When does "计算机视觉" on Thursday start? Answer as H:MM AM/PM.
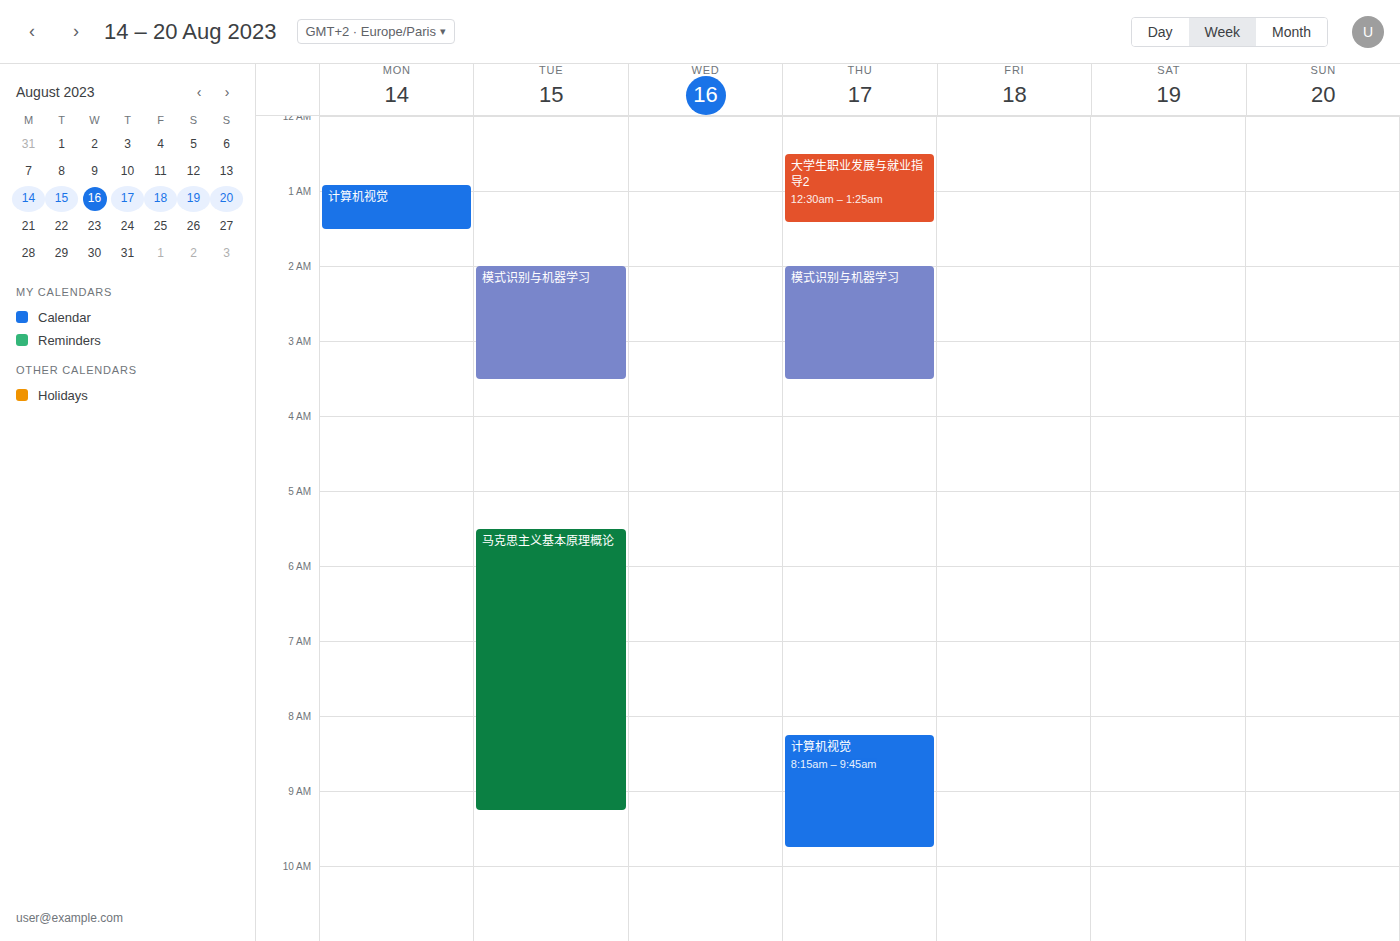
8:15 AM